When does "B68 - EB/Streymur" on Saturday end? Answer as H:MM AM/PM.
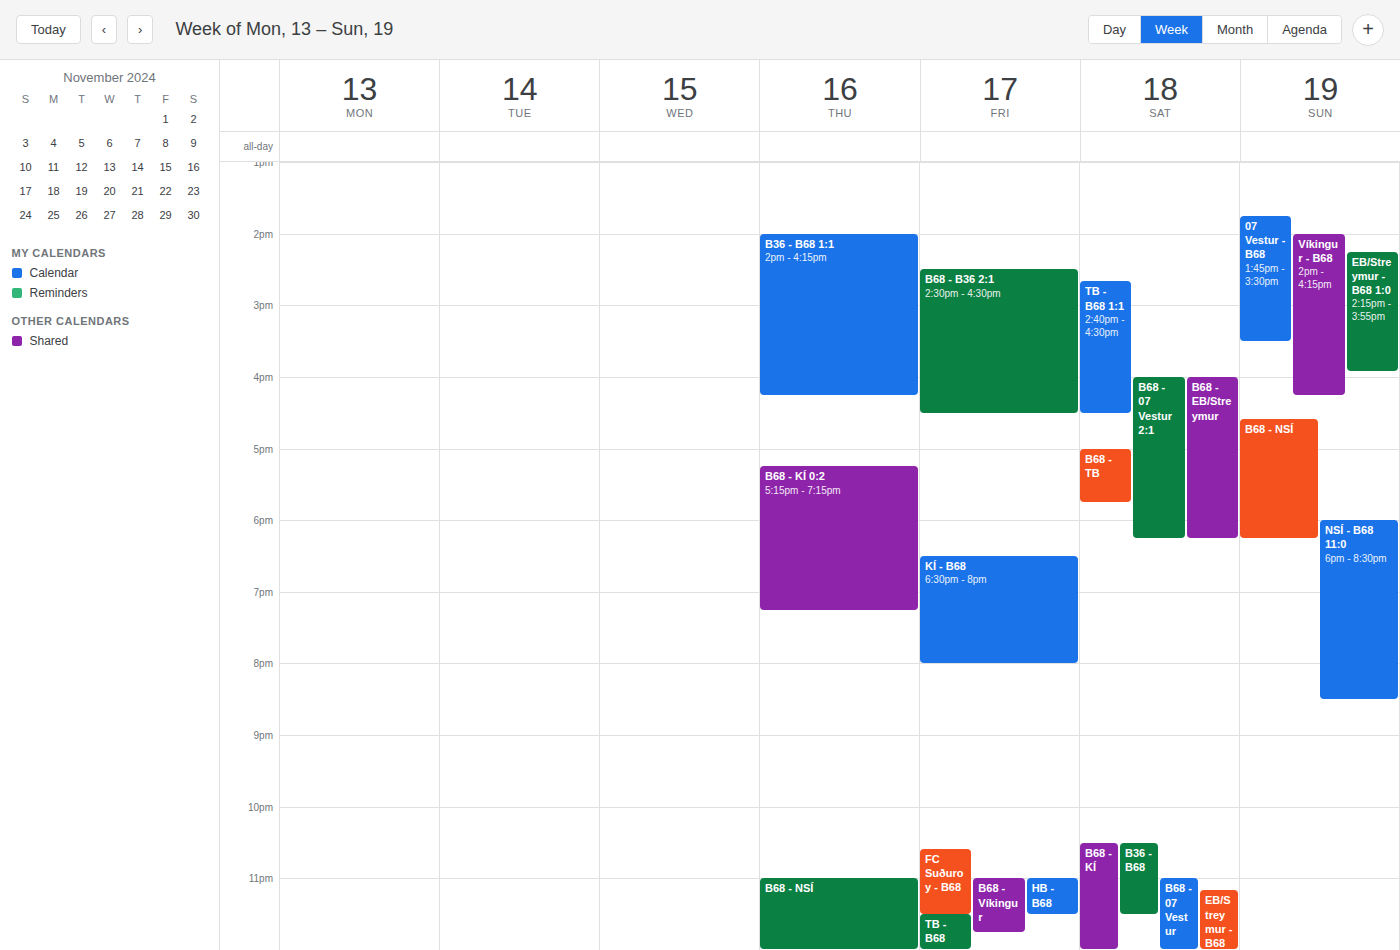
6:15 PM